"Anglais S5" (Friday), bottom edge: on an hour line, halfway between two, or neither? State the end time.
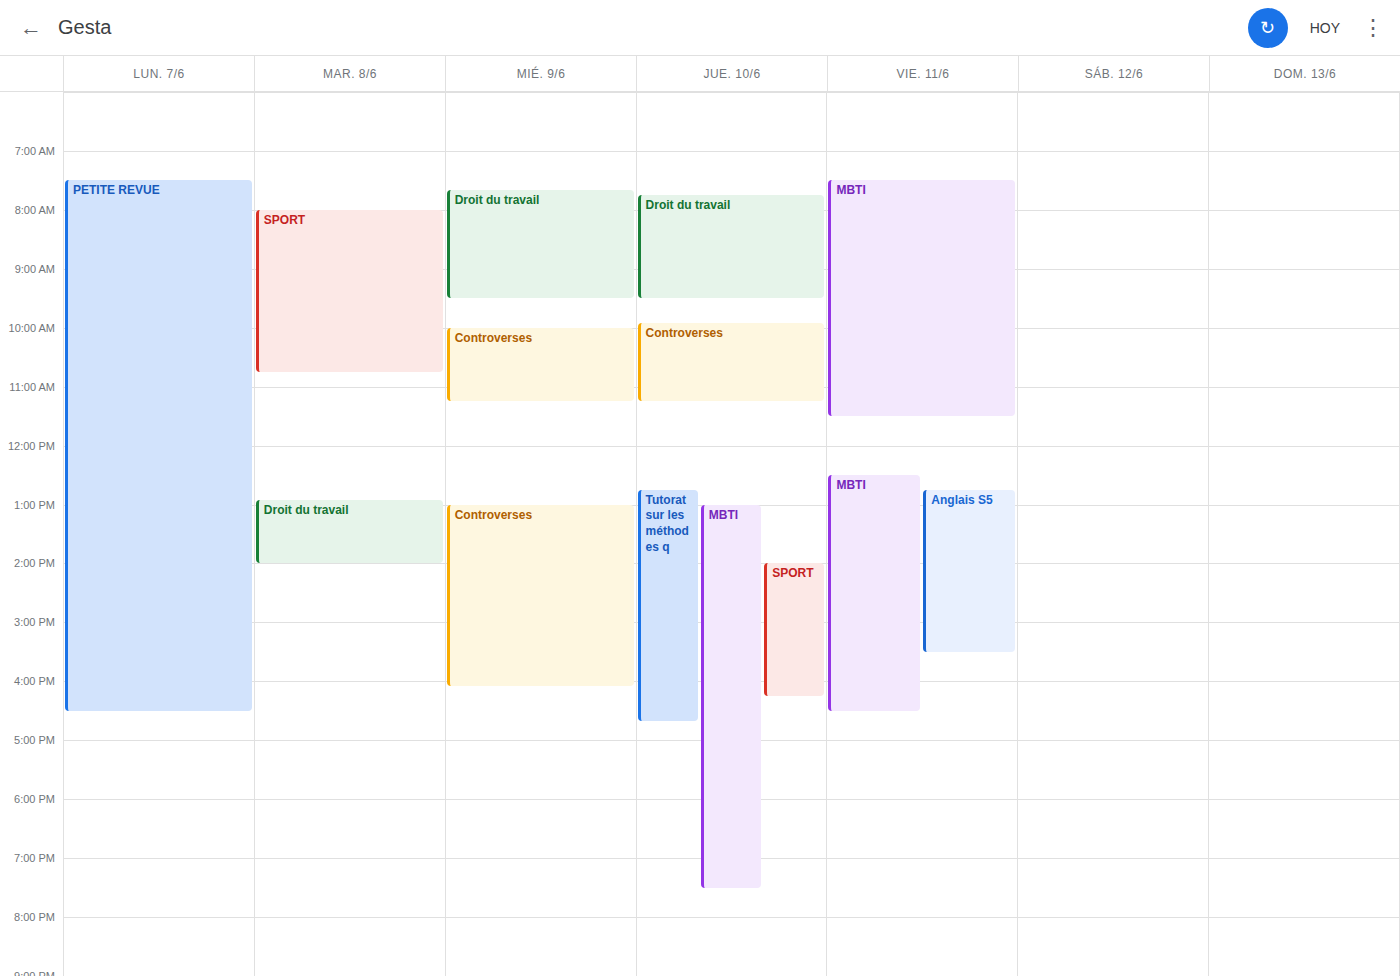
3:30 PM -- halfway between the 3 PM and 4 PM lines.